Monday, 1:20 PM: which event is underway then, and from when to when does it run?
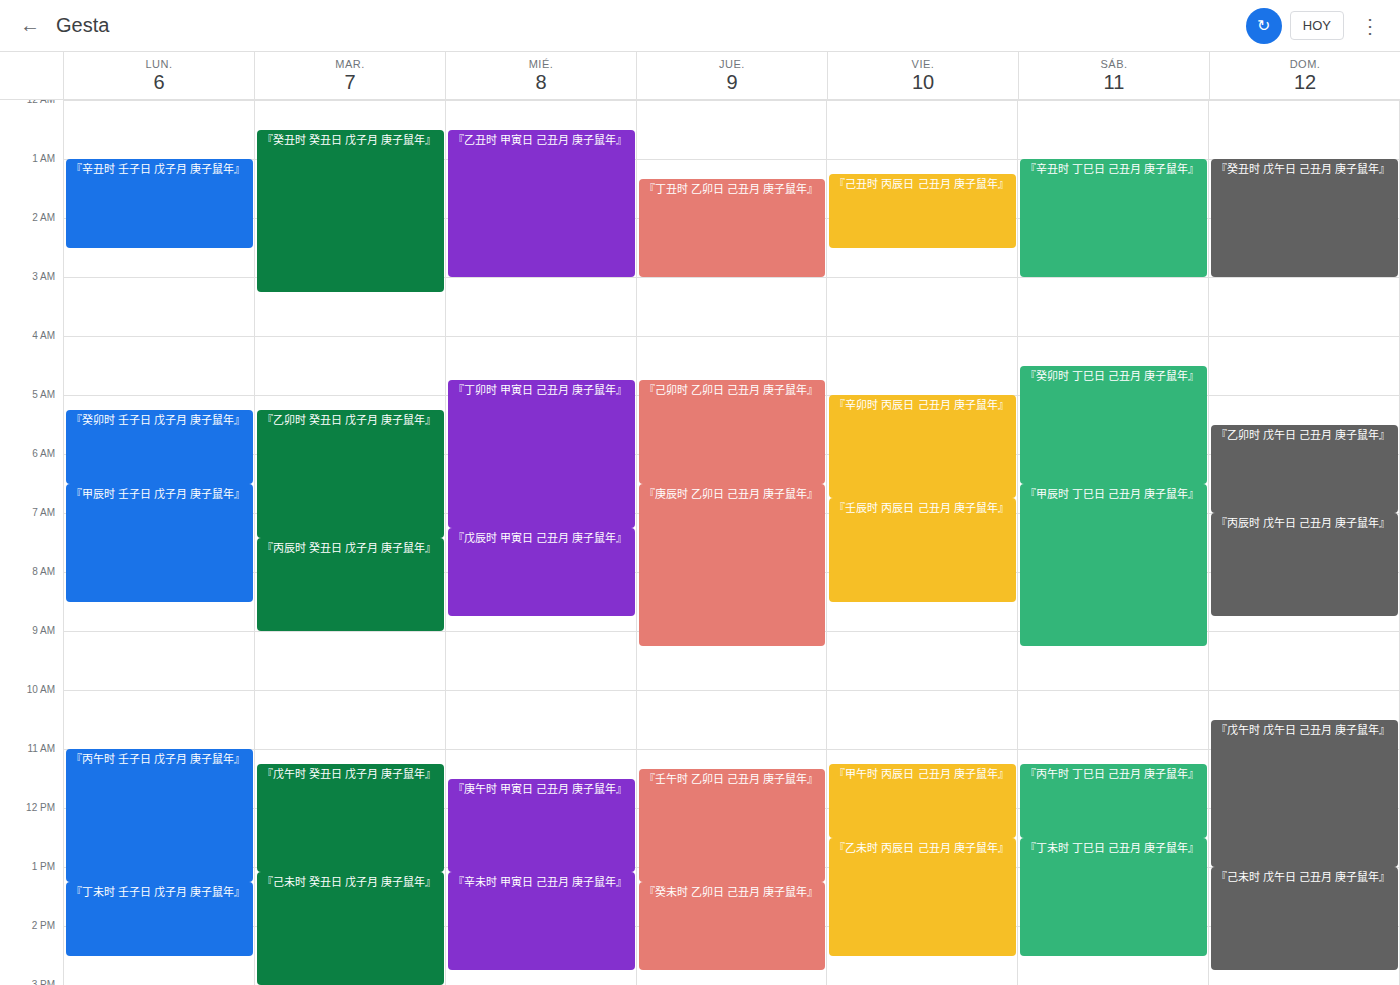
"『丁未时 壬子日 戊子月 庚子鼠年』", 1:15 PM to 2:30 PM